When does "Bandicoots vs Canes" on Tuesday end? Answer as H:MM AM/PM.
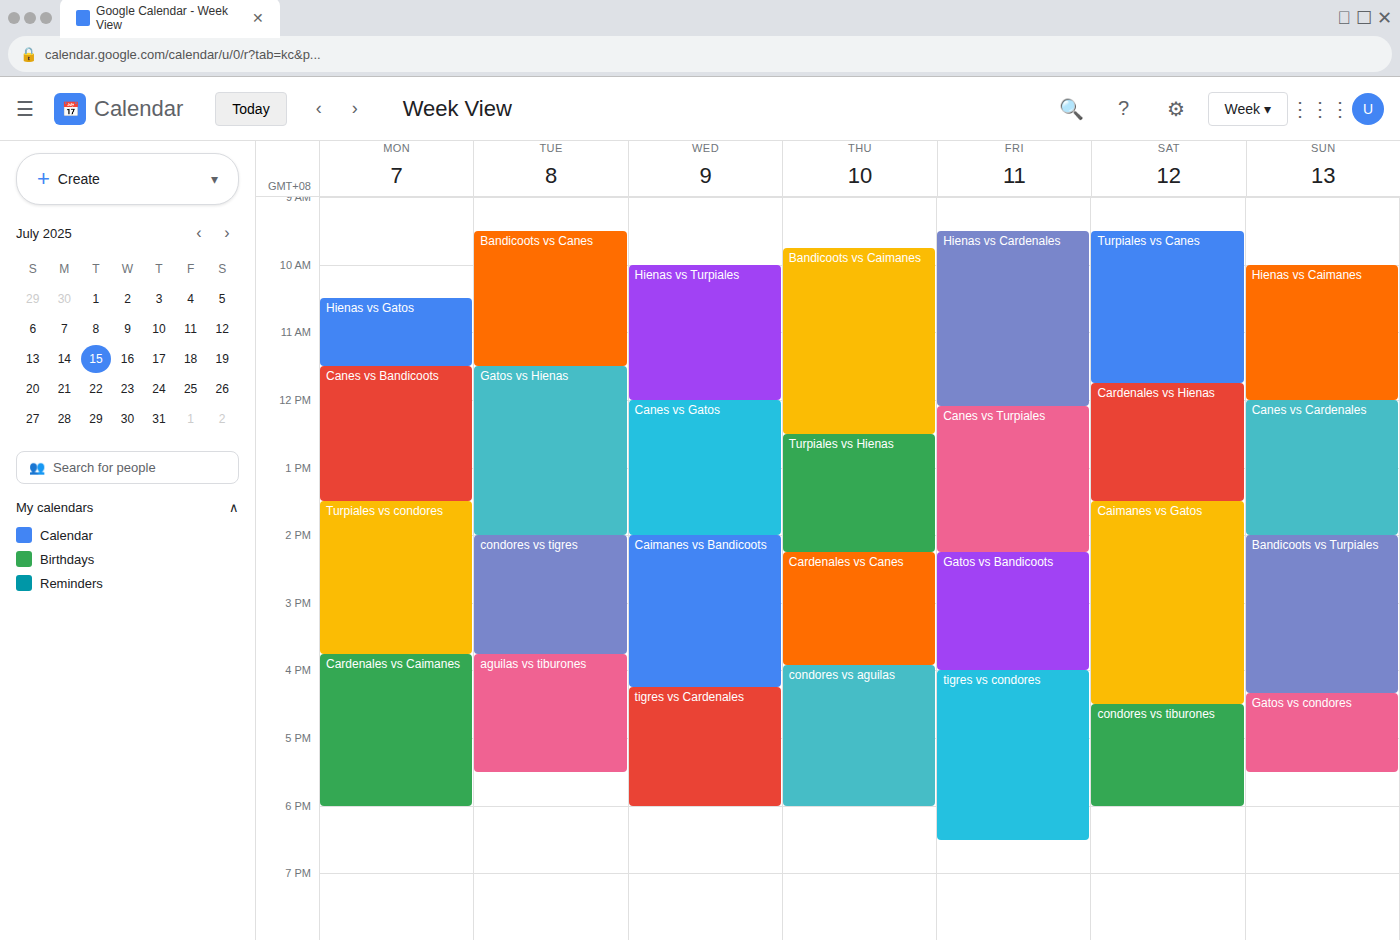
11:30 AM